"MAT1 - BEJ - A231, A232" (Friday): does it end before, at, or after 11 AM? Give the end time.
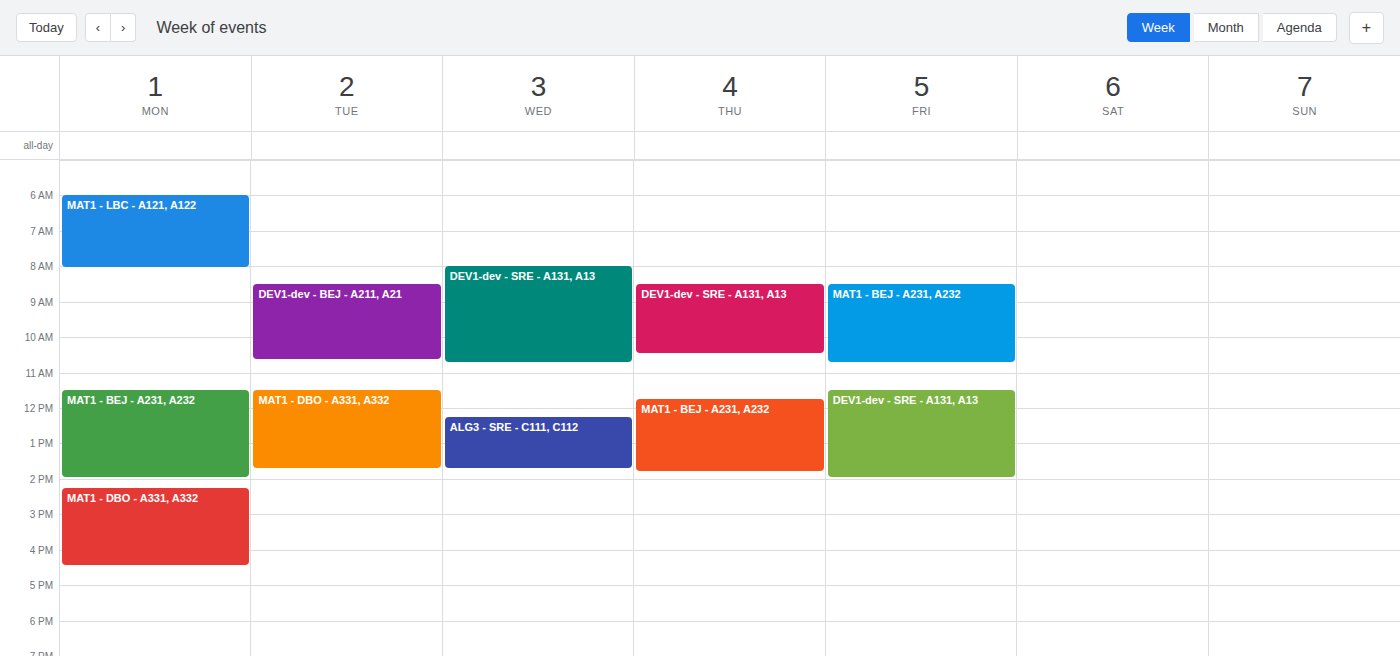
10:45 AM -- before 11 AM, 15 minutes above the 11 AM line.